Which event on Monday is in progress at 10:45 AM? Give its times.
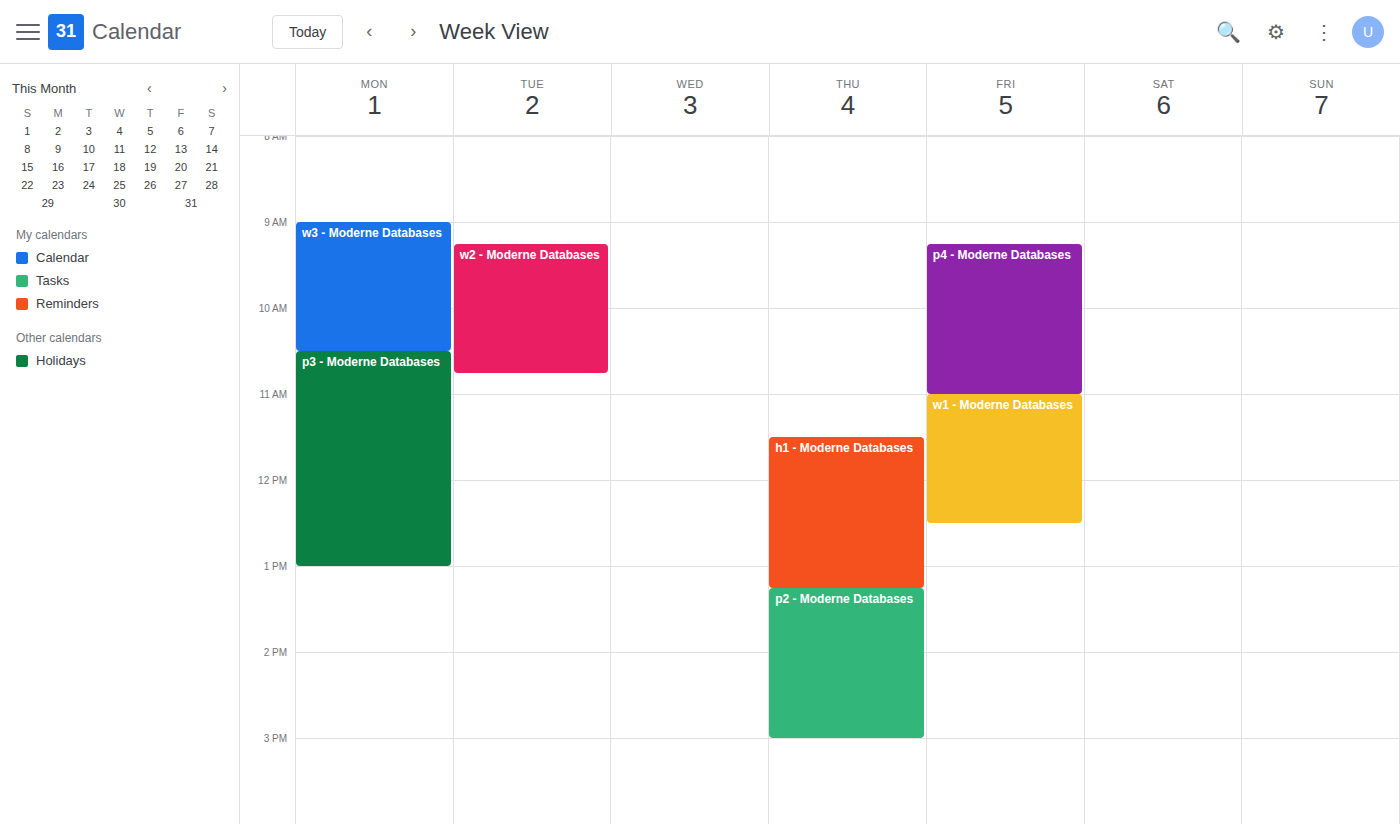
"p3 - Moderne Databases", 10:30 AM to 1:00 PM